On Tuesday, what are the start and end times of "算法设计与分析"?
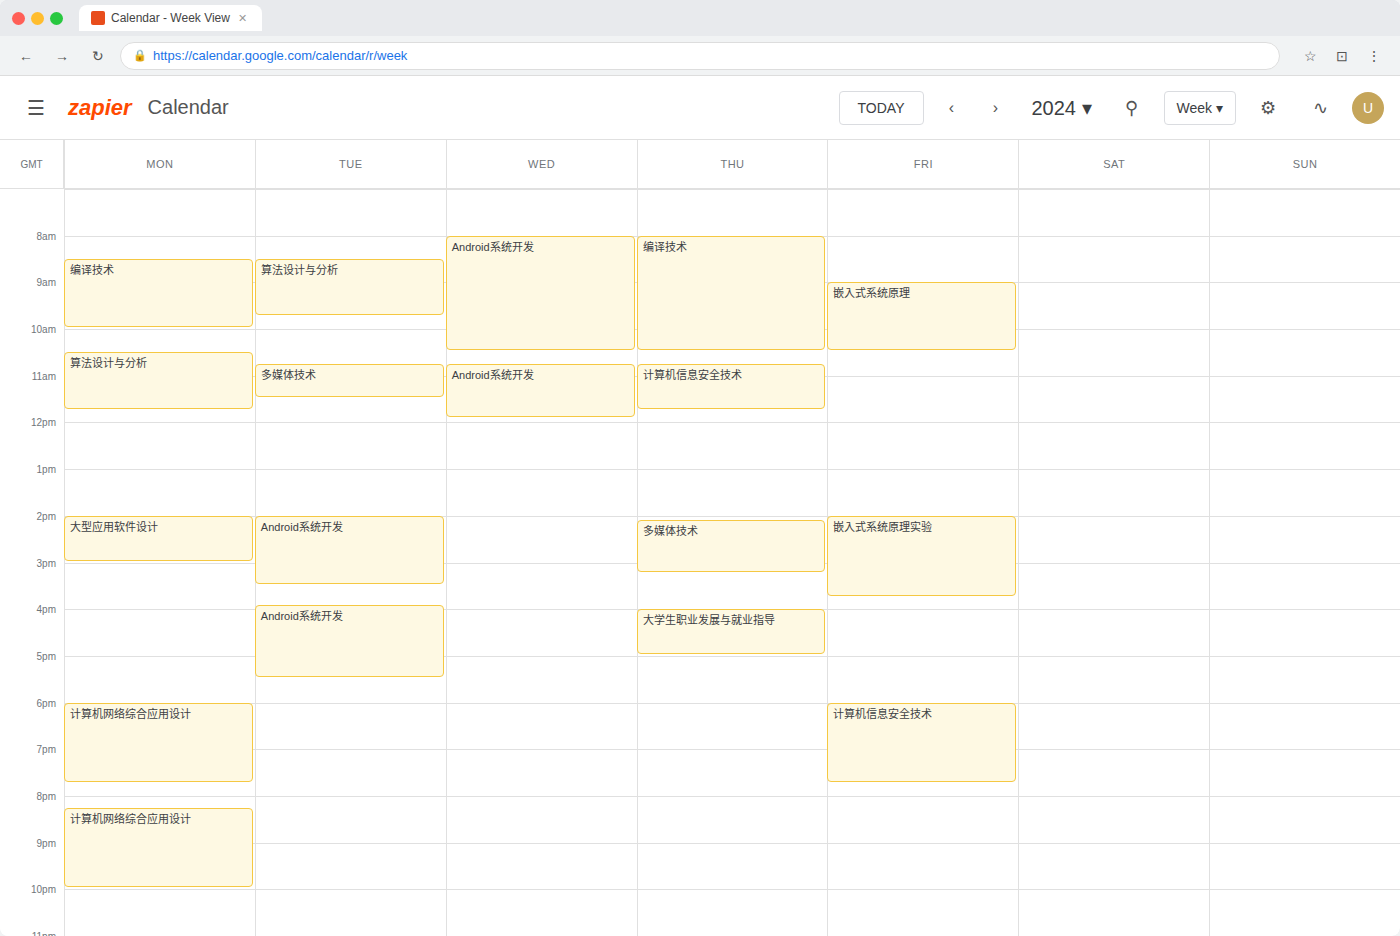
8:30 AM to 9:45 AM